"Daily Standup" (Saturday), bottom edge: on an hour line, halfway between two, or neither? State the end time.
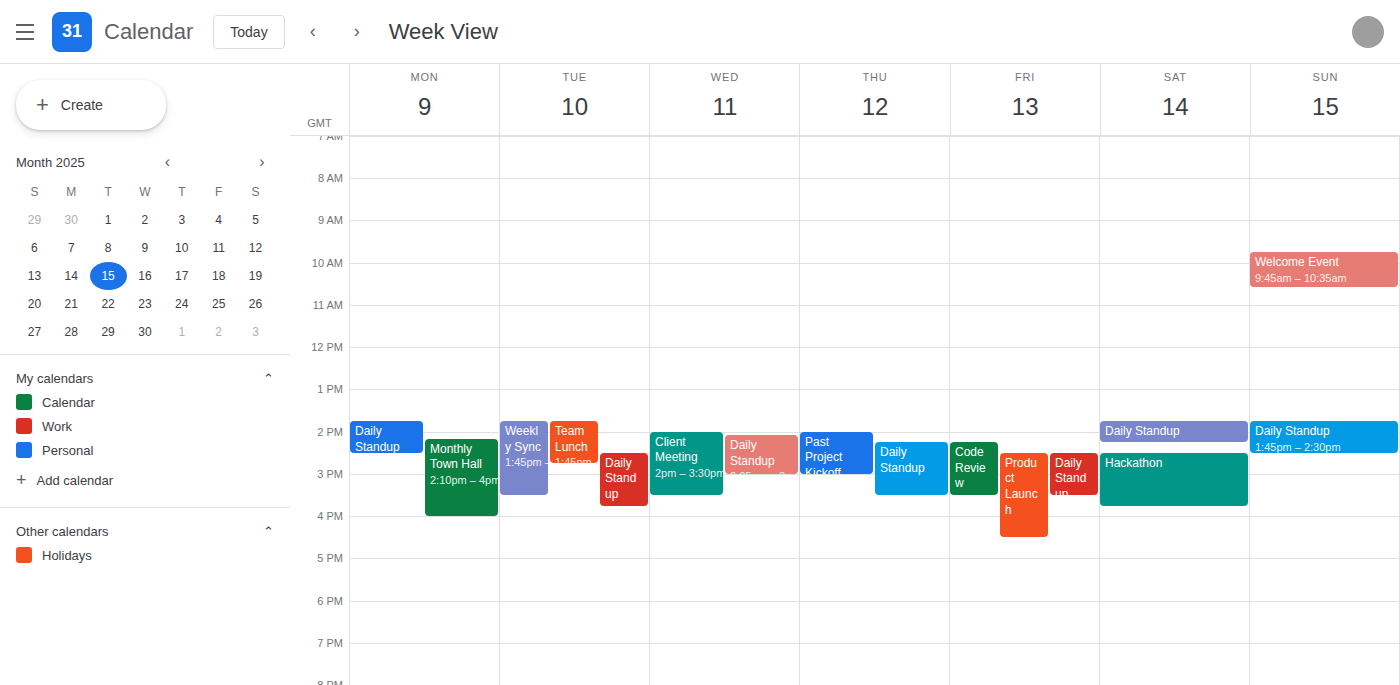
2:15 PM -- neither: a quarter of the way from the 2 PM line to the 3 PM line.